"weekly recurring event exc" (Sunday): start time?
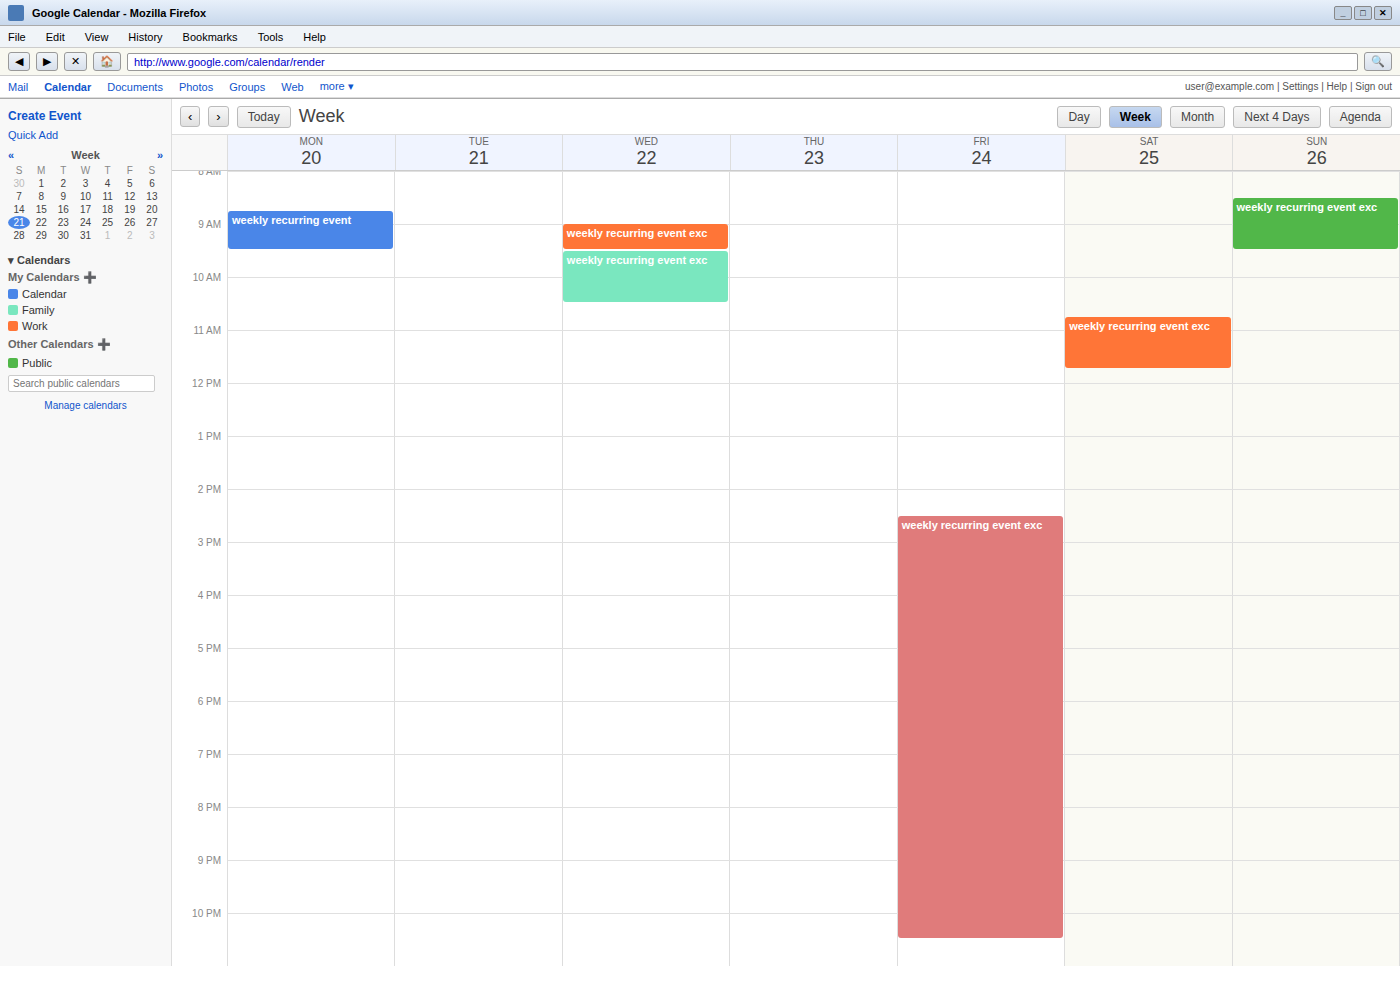
8:30 AM